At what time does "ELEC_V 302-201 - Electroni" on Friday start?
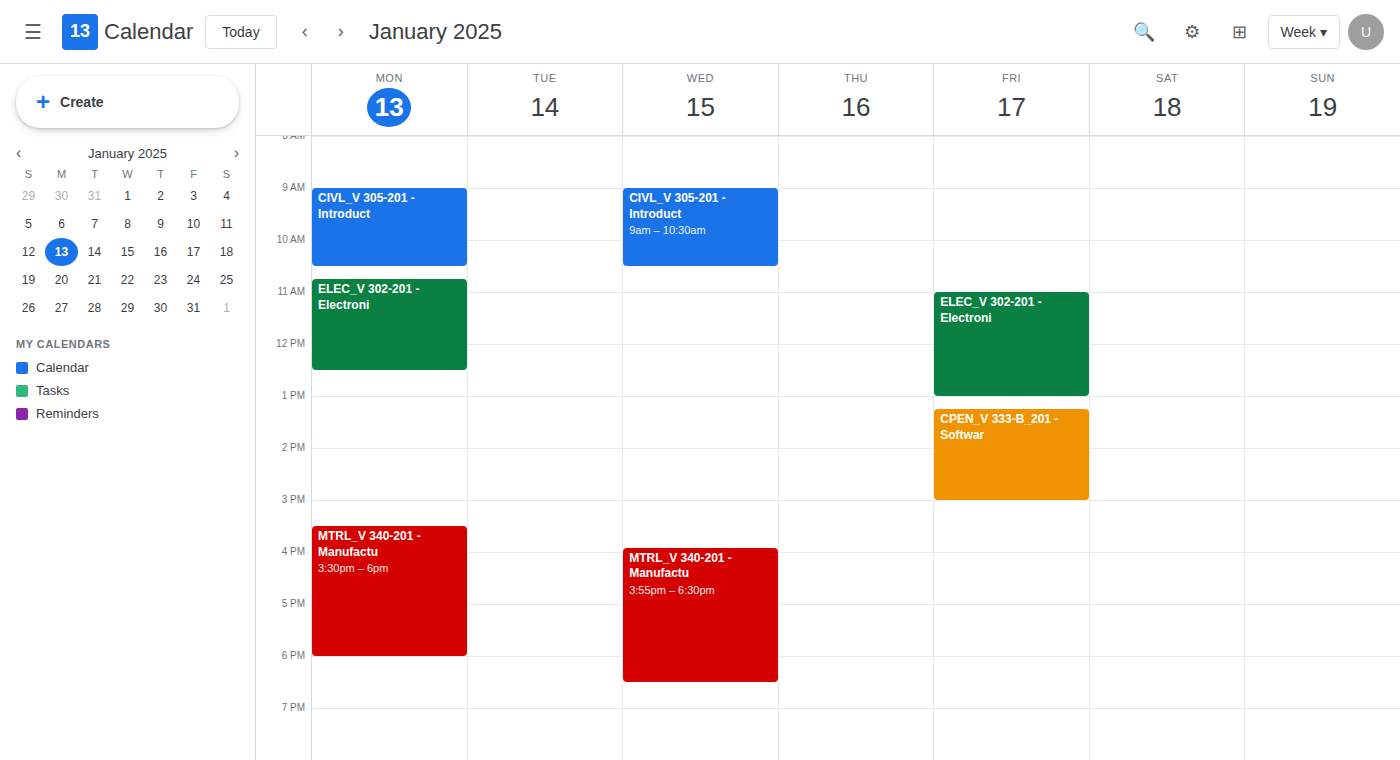
11:00 AM